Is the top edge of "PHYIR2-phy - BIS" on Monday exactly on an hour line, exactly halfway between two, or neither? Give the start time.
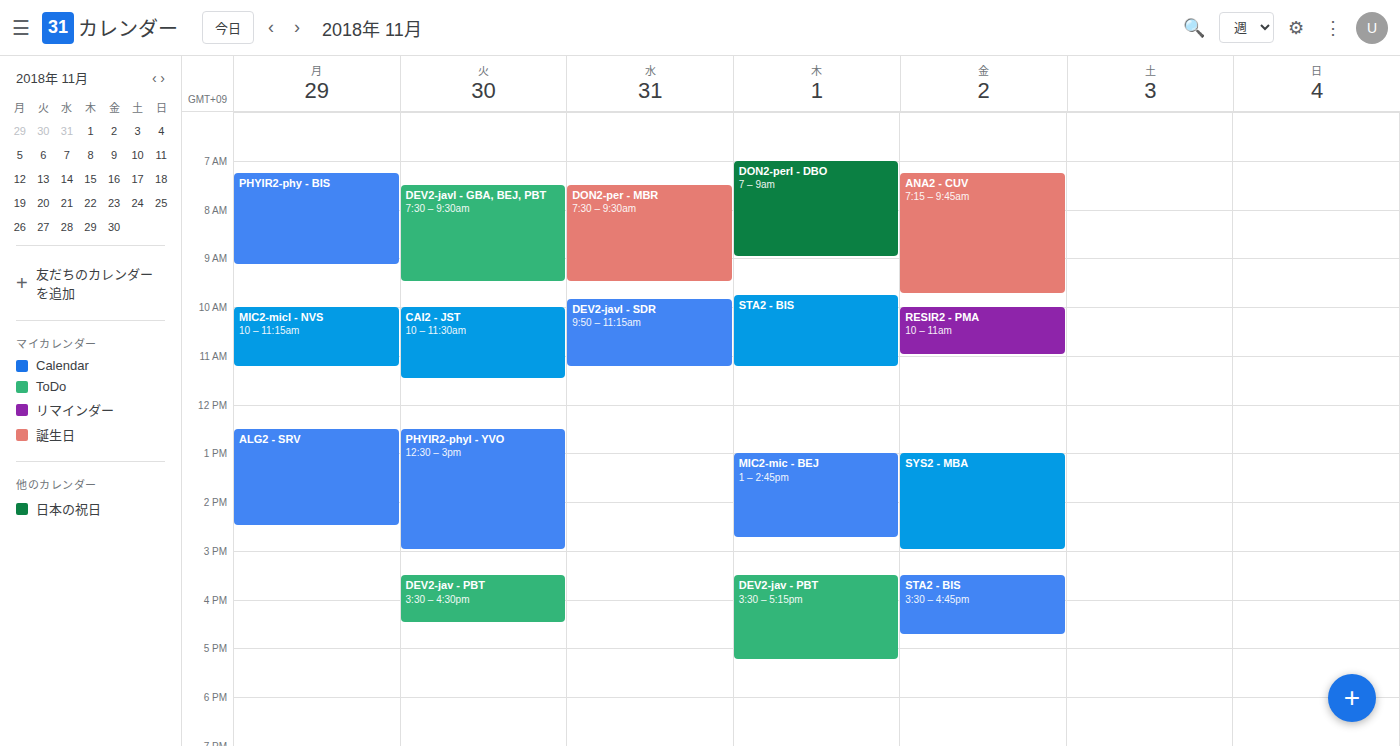
7:15 AM -- neither: a quarter of the way from the 7 AM line to the 8 AM line.